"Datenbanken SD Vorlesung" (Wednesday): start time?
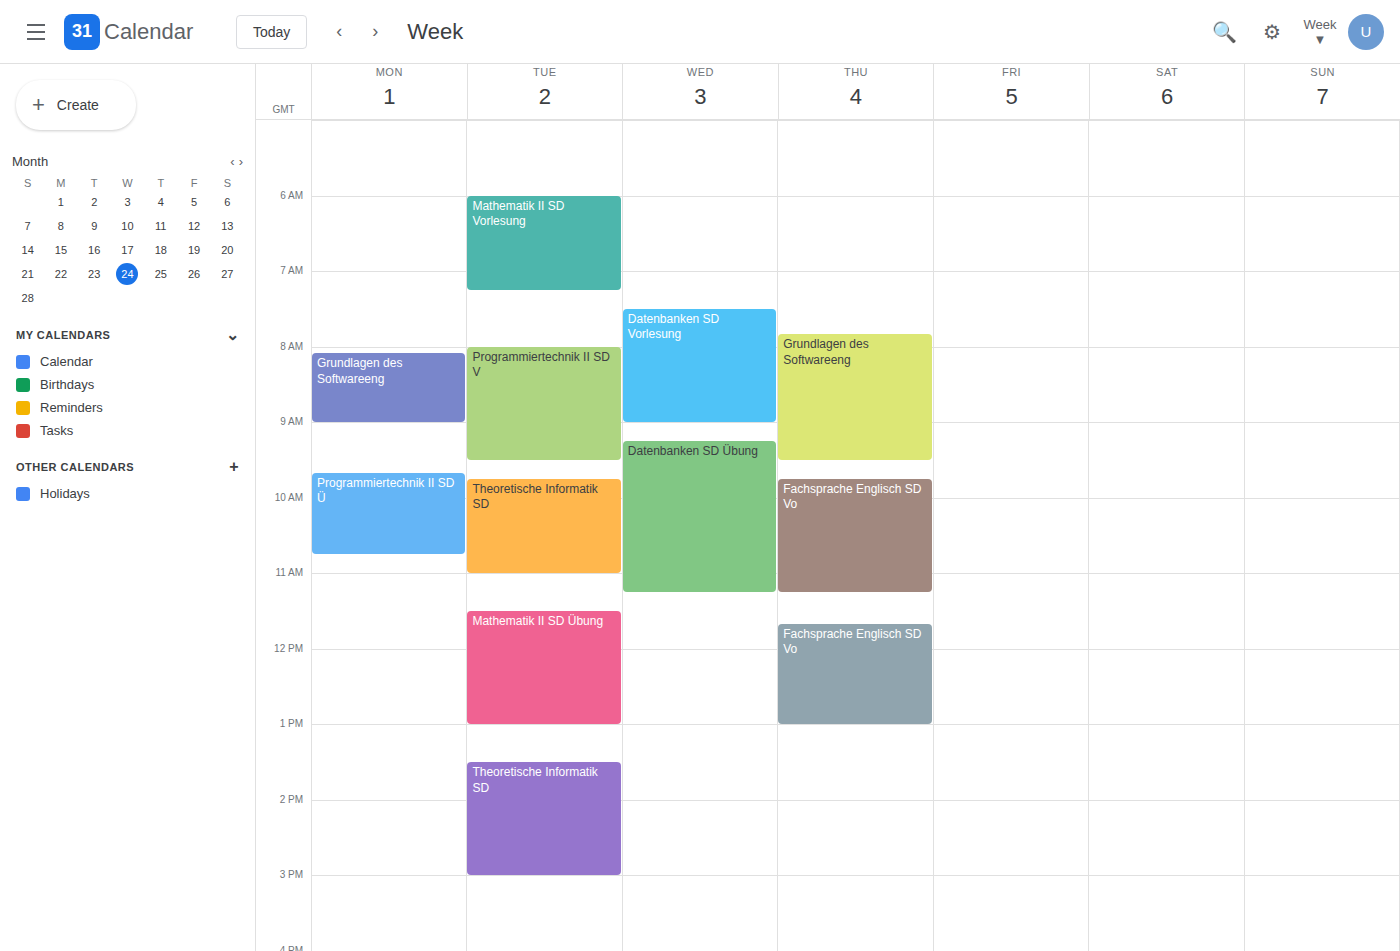
7:30 AM